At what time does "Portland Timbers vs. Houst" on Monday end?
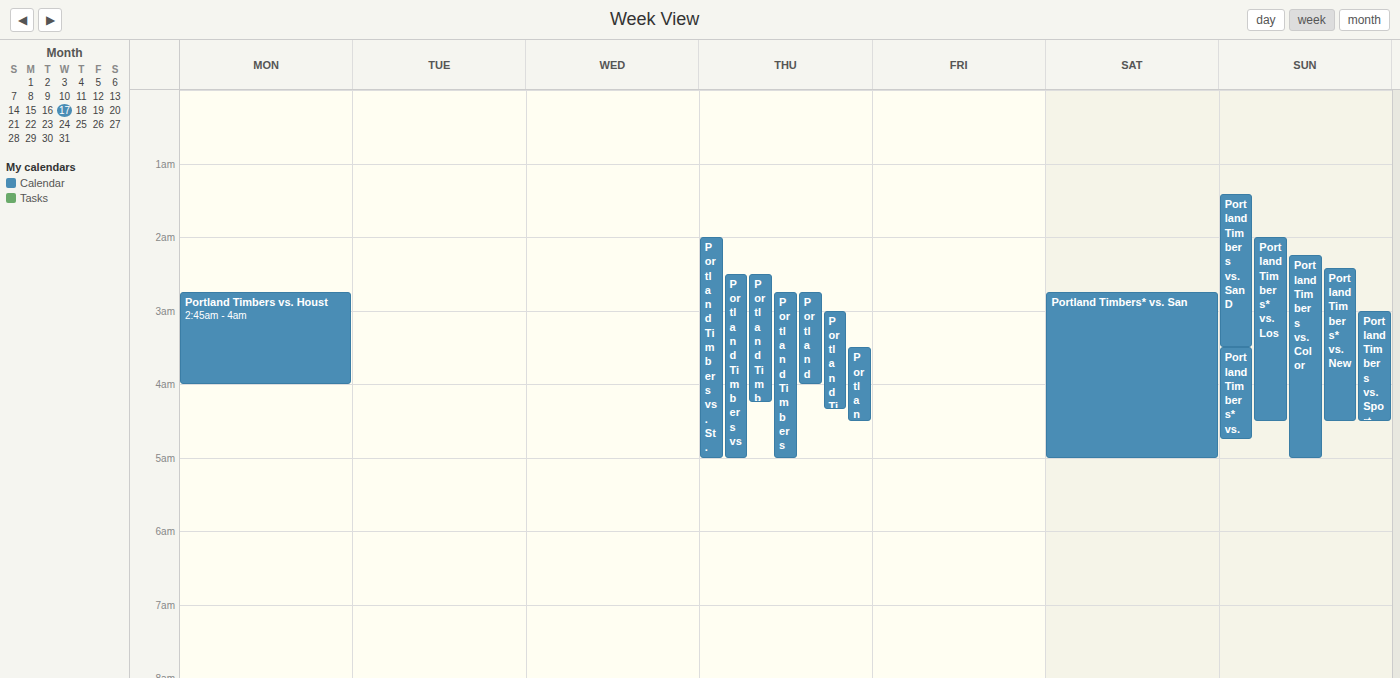
4:00 AM